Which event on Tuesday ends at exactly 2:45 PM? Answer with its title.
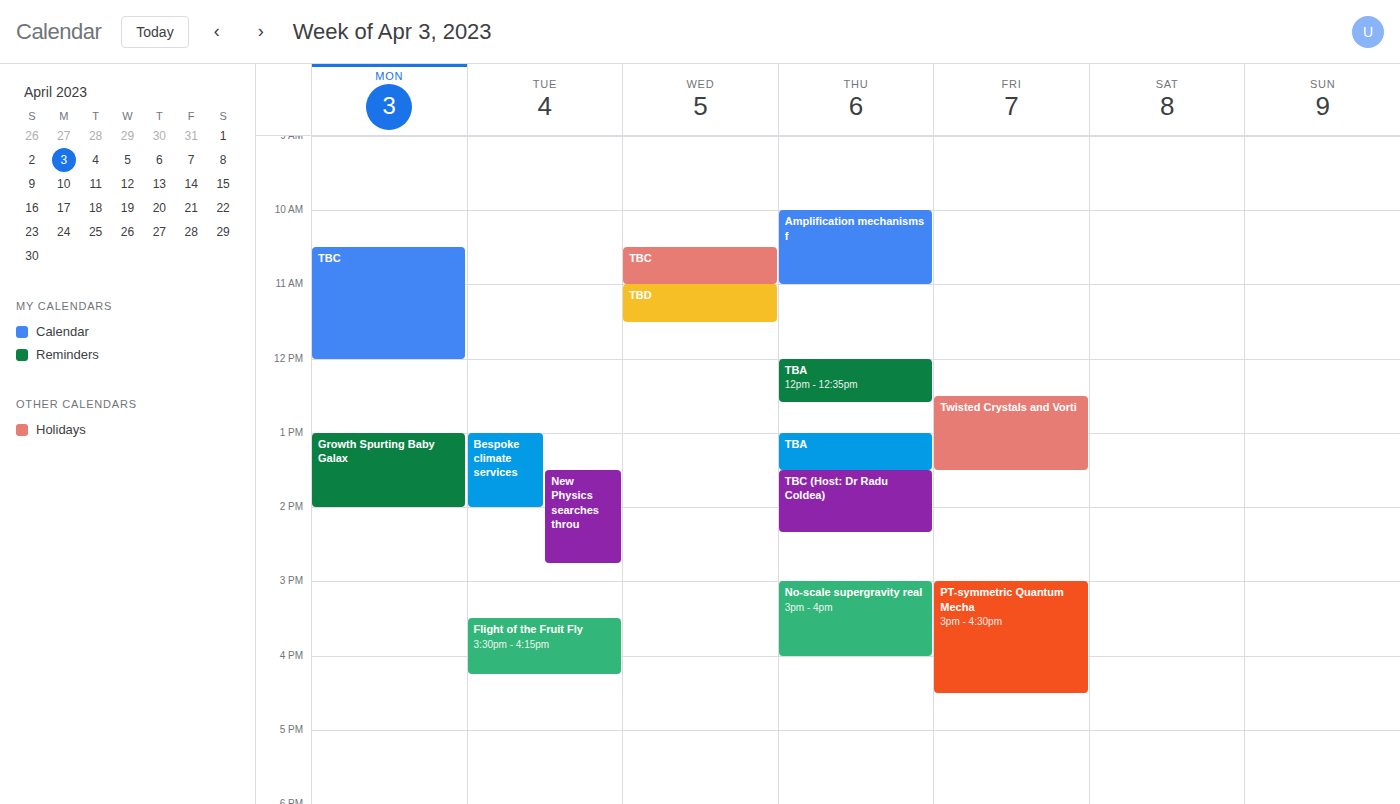
"New Physics searches throu"